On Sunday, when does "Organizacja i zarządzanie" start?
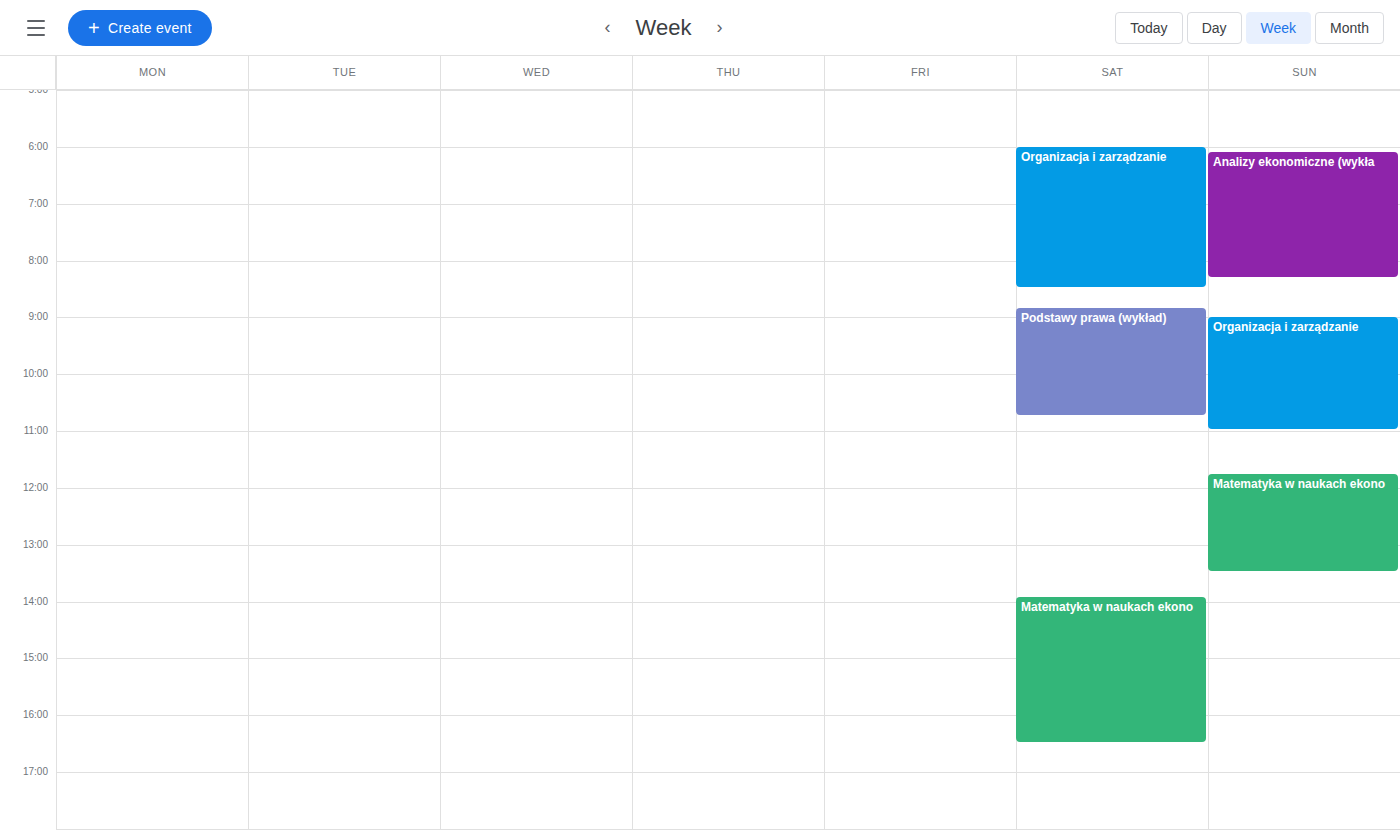
9:00 AM